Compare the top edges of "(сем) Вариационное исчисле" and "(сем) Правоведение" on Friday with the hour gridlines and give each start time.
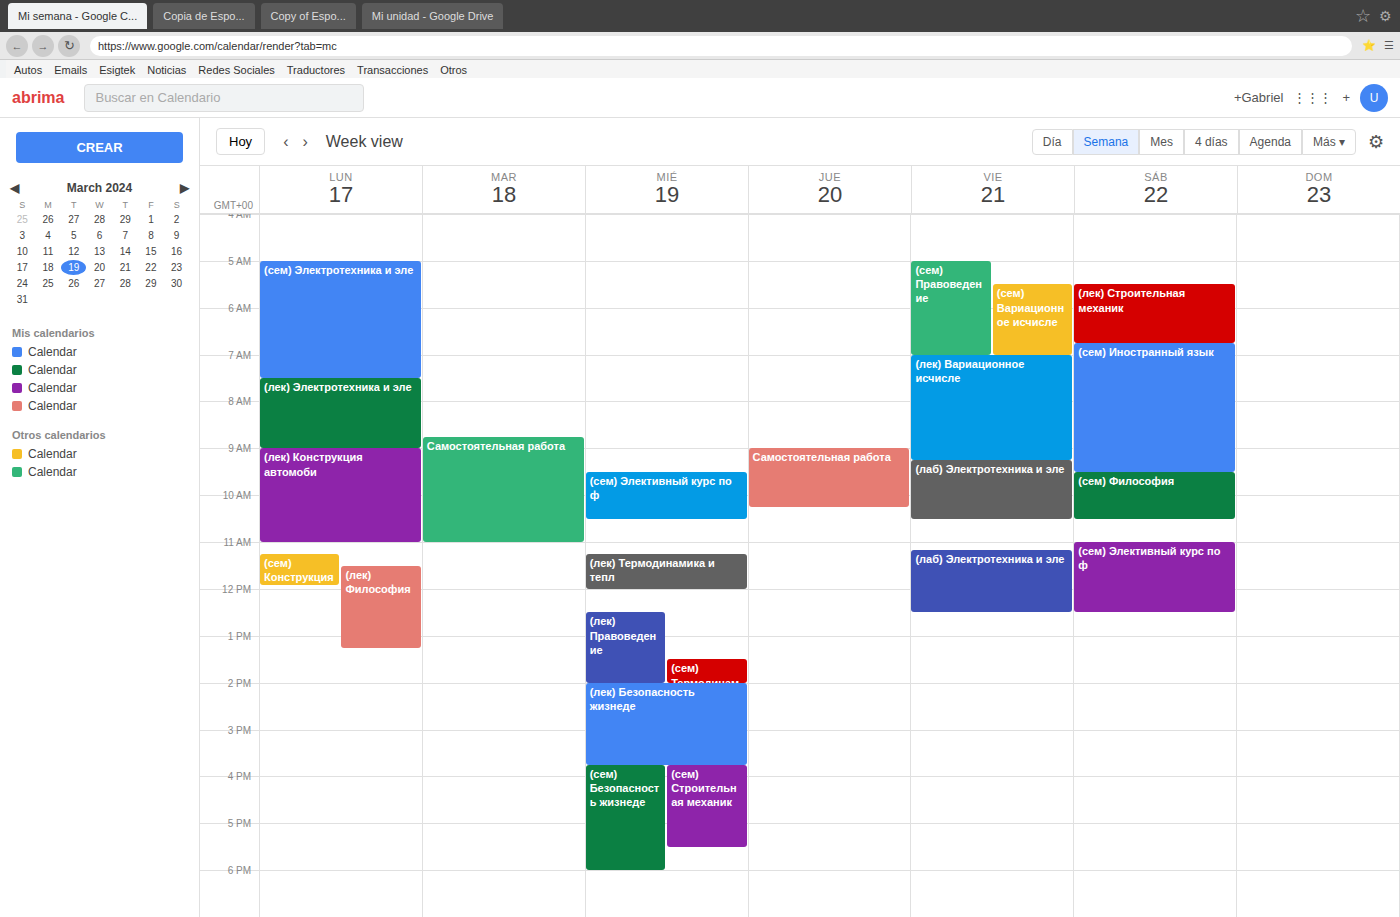
"(сем) Вариационное исчисле": 5:30 AM, halfway between the 5 AM and 6 AM lines. "(сем) Правоведение": 5:00 AM, exactly on the 5 AM line.